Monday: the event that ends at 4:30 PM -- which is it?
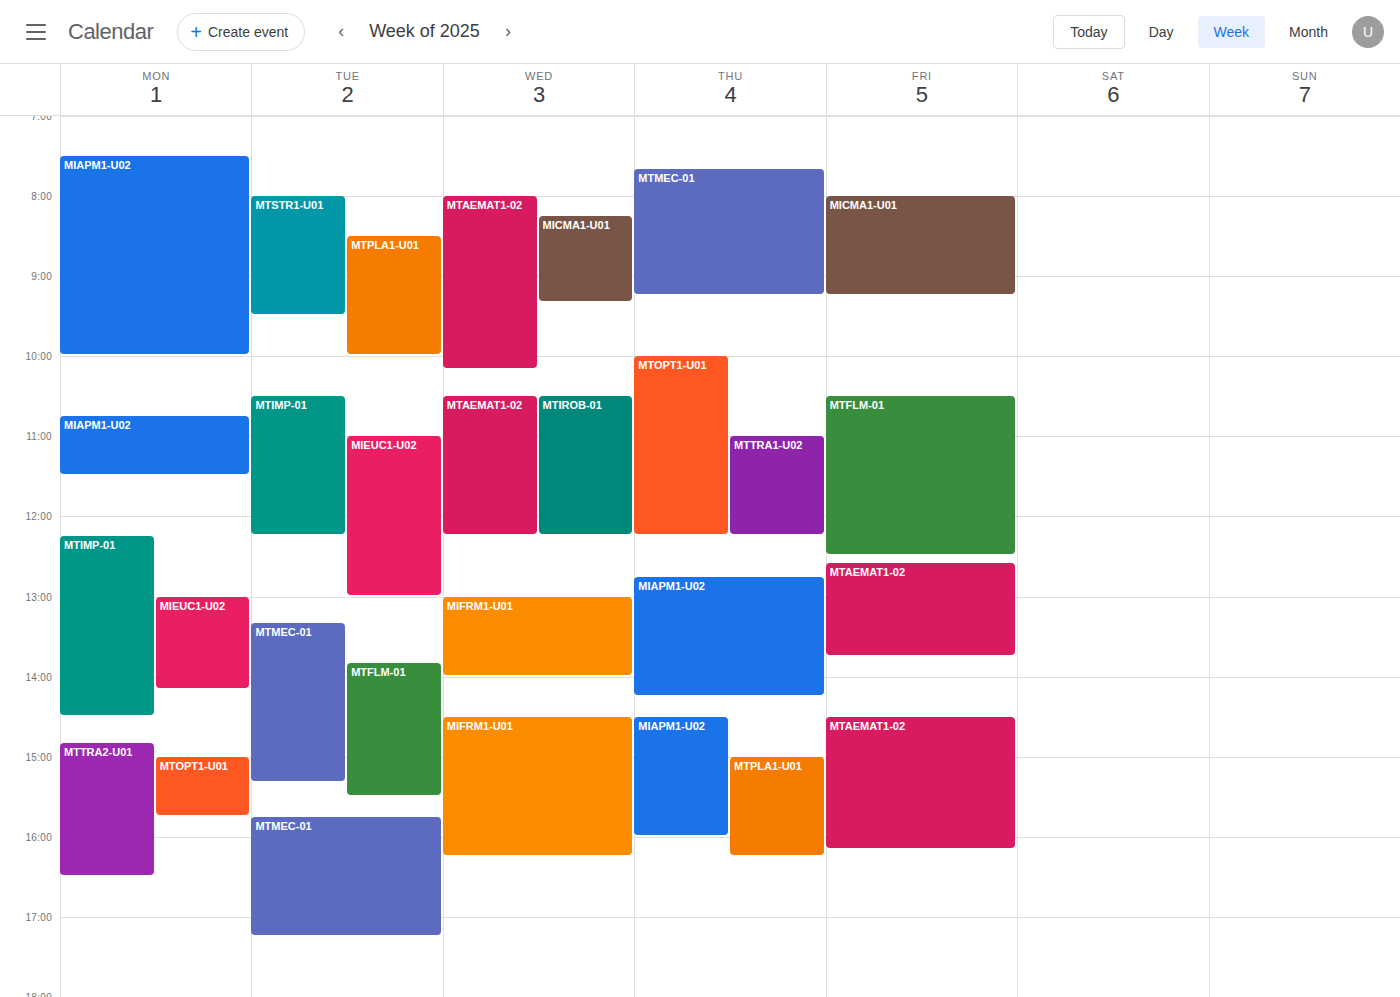
"MTTRA2-U01"